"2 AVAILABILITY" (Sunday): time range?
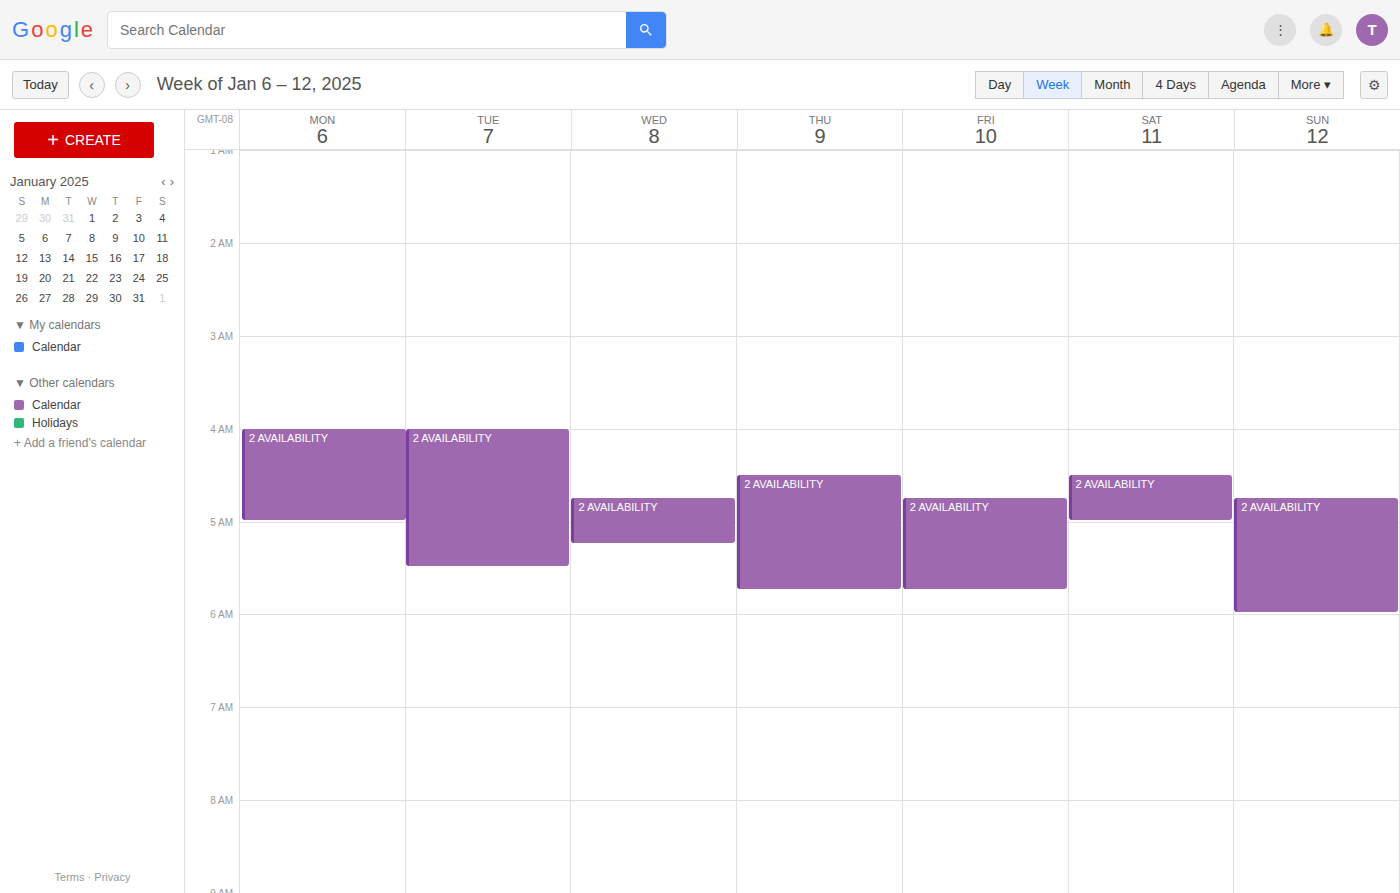
4:45 AM to 6:00 AM